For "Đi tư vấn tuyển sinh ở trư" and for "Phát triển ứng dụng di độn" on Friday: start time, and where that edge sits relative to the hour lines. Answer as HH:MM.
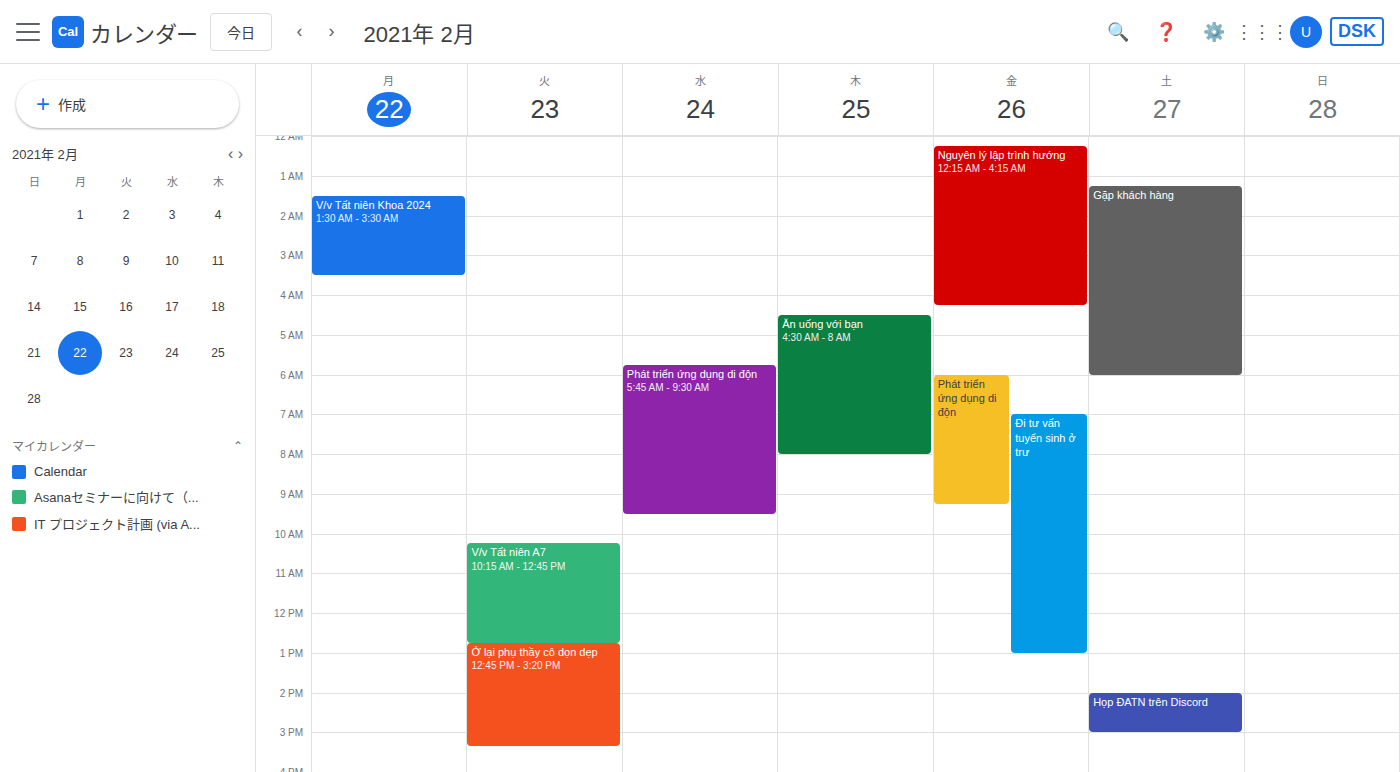
"Đi tư vấn tuyển sinh ở trư": 07:00, exactly on the 07:00 line. "Phát triển ứng dụng di độn": 06:00, exactly on the 06:00 line.